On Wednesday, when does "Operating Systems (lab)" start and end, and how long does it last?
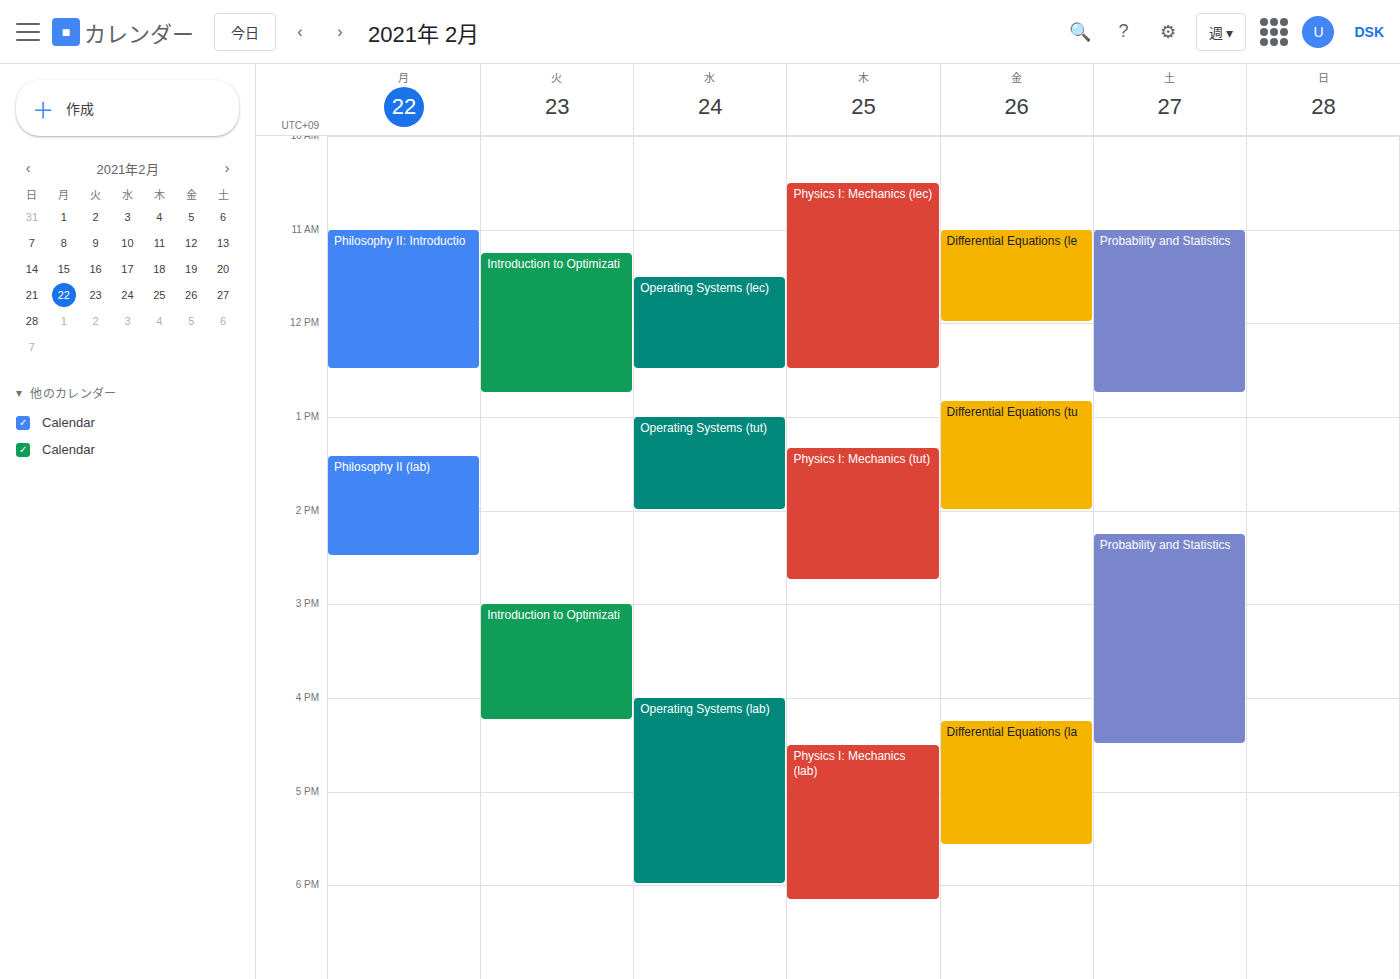
4:00 PM to 6:00 PM, 2 hours